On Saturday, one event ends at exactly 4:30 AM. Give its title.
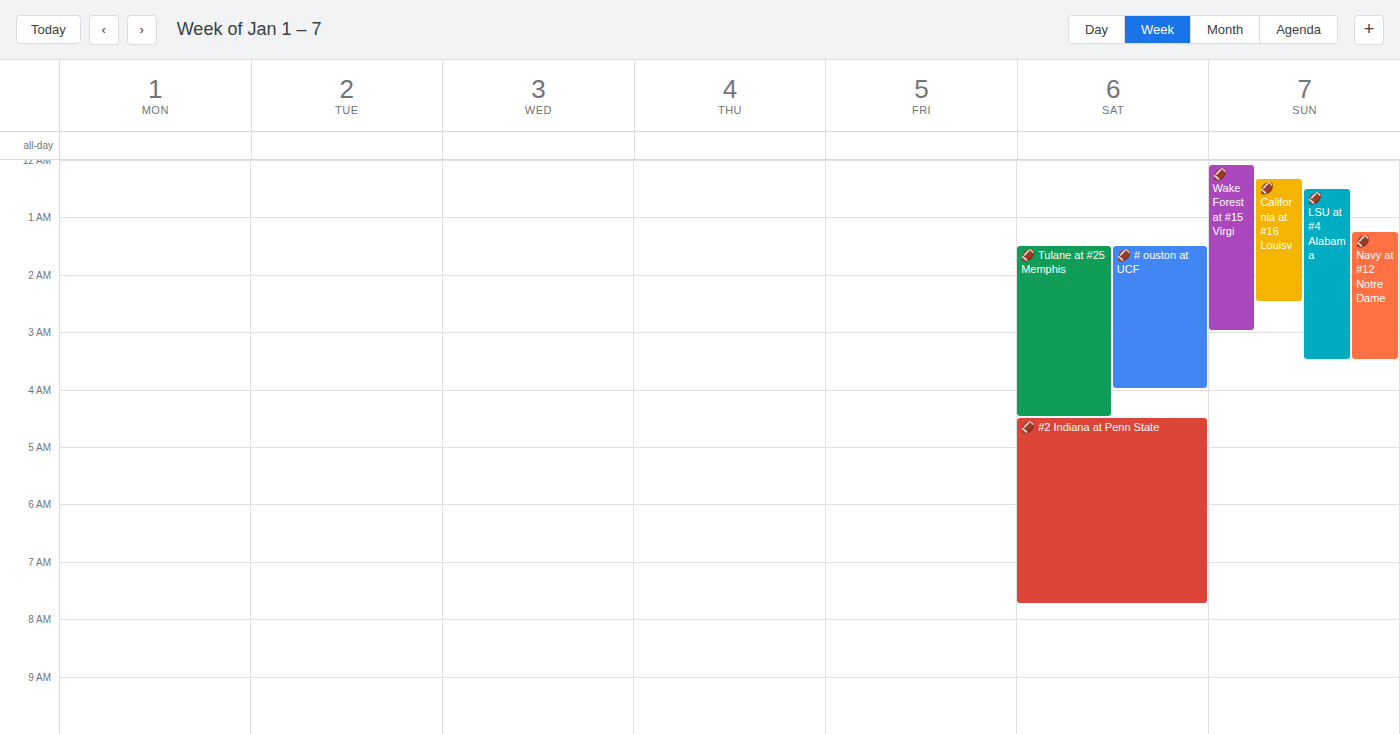
"🏈 Tulane at #25 Memphis"